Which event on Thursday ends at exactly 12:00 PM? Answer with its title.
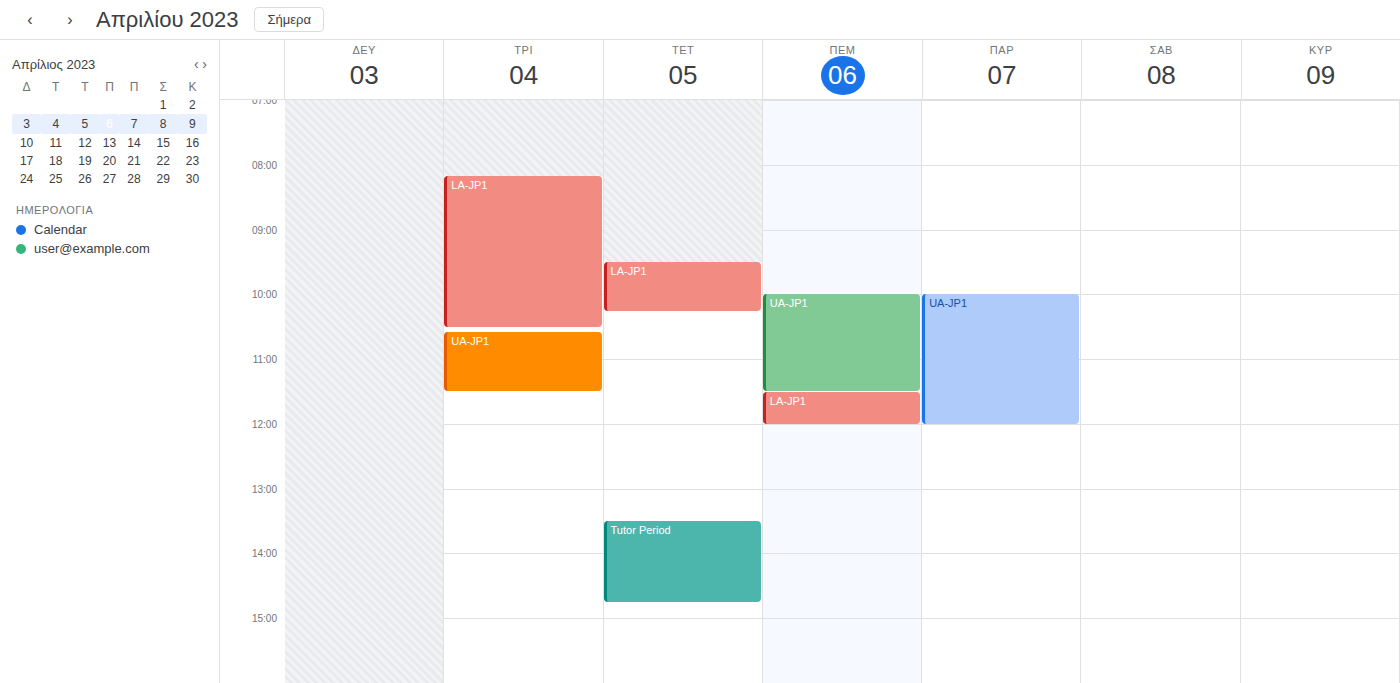
"LA-JP1"